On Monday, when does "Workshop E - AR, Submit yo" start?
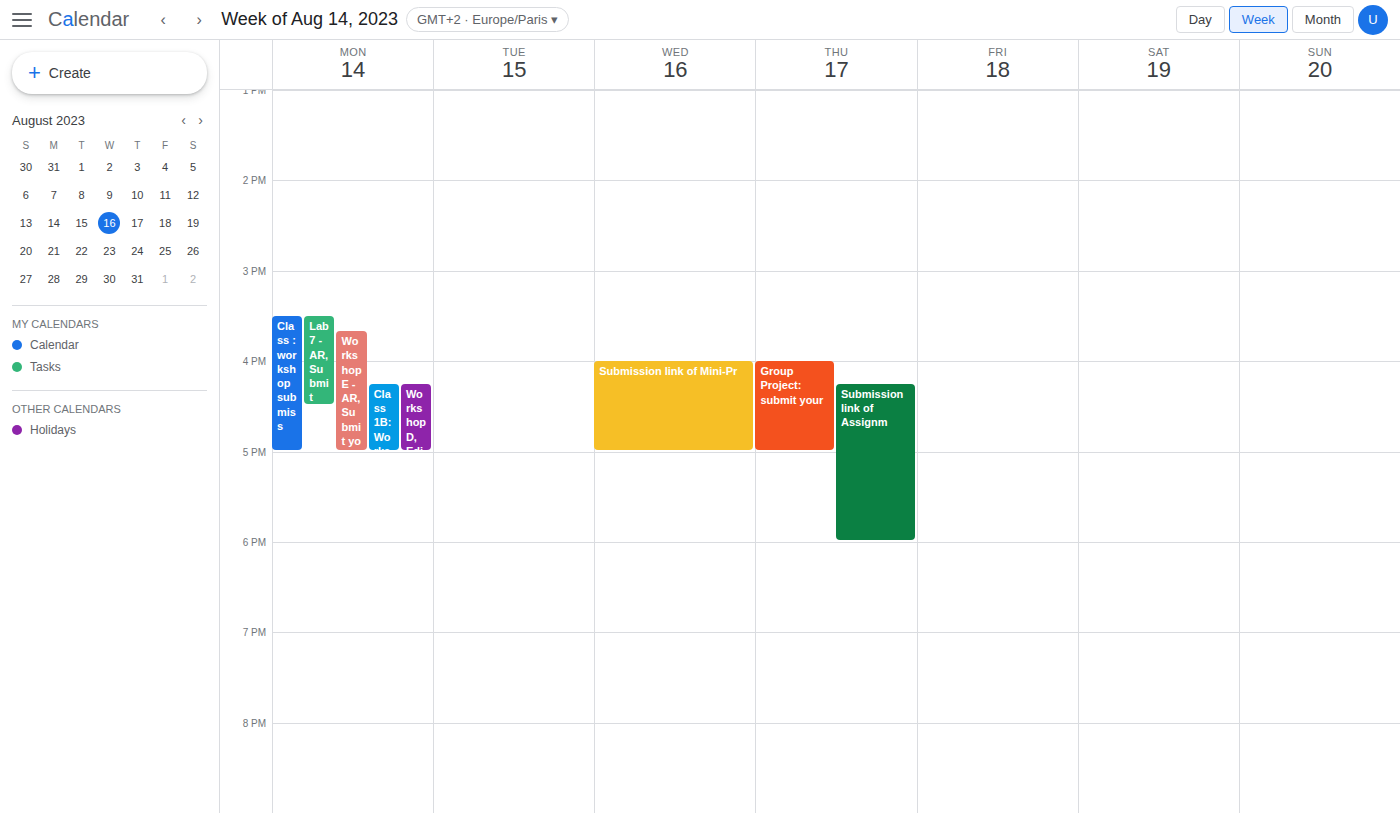
3:40 PM